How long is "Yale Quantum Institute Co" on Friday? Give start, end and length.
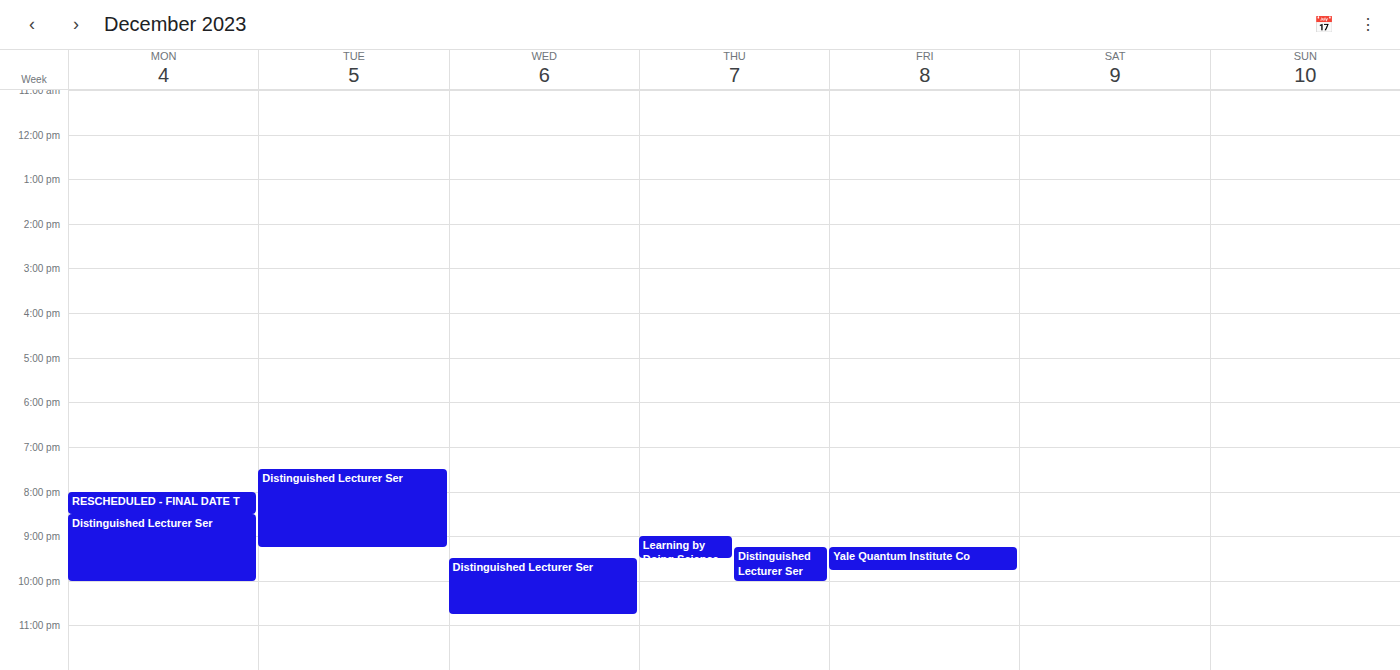
9:15 PM to 9:45 PM, 30 minutes